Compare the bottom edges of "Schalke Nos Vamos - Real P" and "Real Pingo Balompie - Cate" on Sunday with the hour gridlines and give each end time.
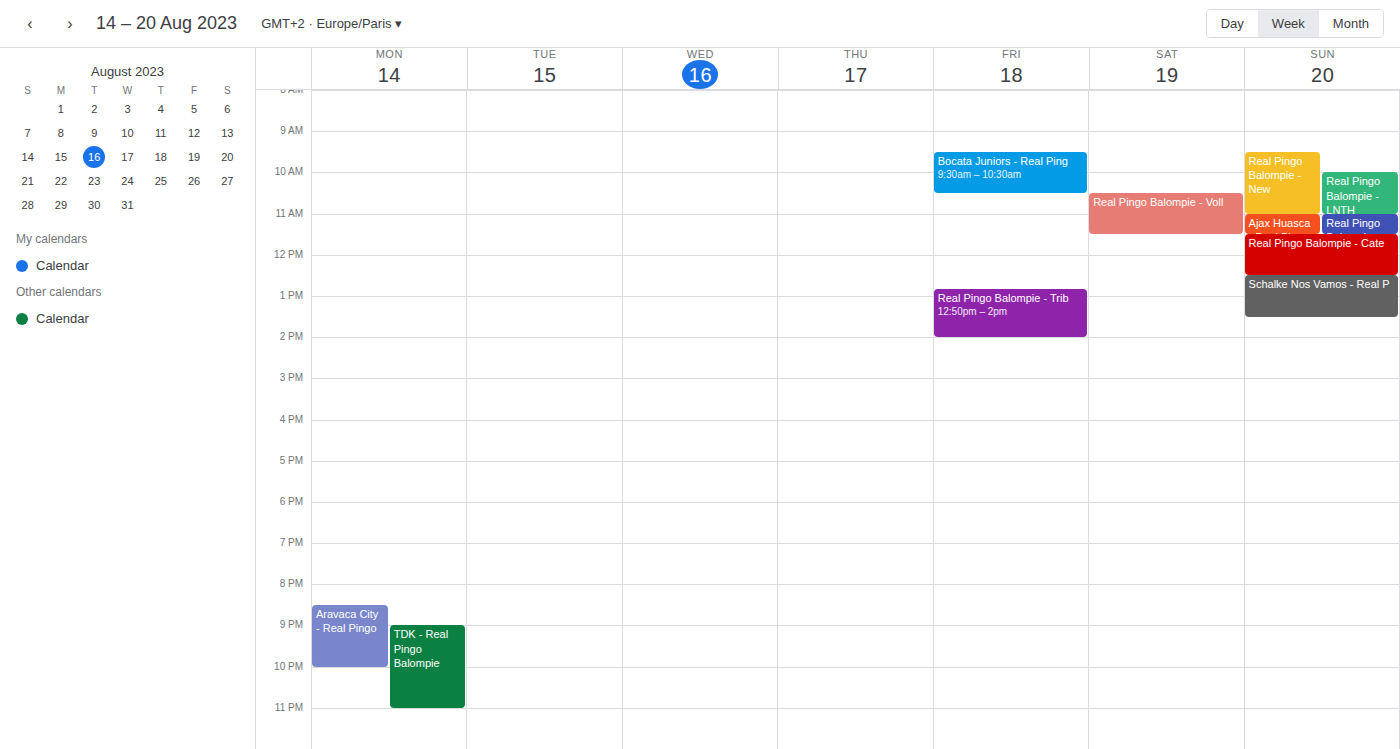
"Schalke Nos Vamos - Real P": 1:30 PM, halfway between the 1 PM and 2 PM lines. "Real Pingo Balompie - Cate": 12:30 PM, halfway between the 12 PM and 1 PM lines.